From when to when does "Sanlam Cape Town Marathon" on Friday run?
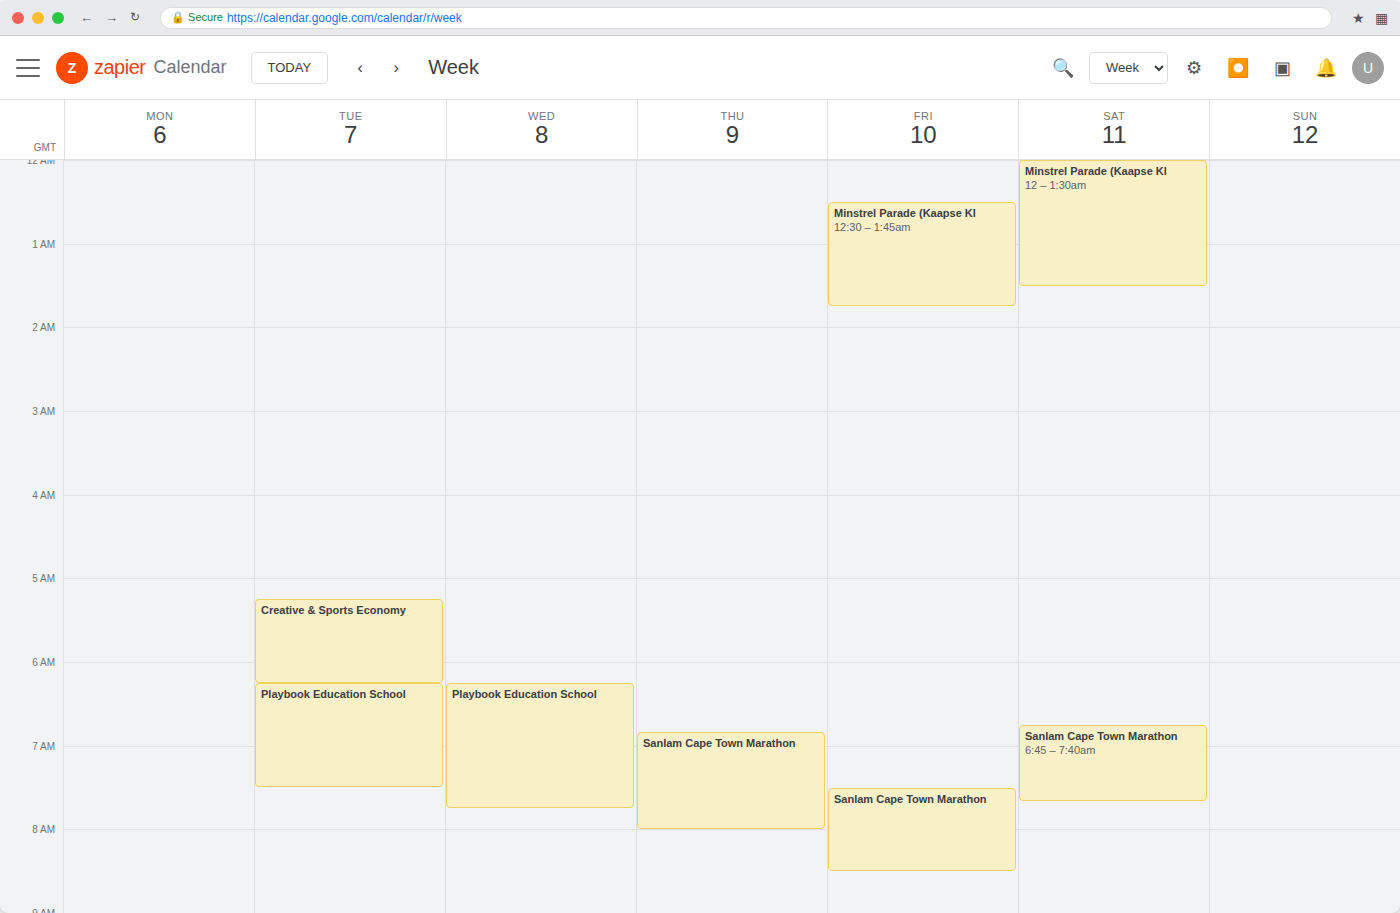
7:30 AM to 8:30 AM